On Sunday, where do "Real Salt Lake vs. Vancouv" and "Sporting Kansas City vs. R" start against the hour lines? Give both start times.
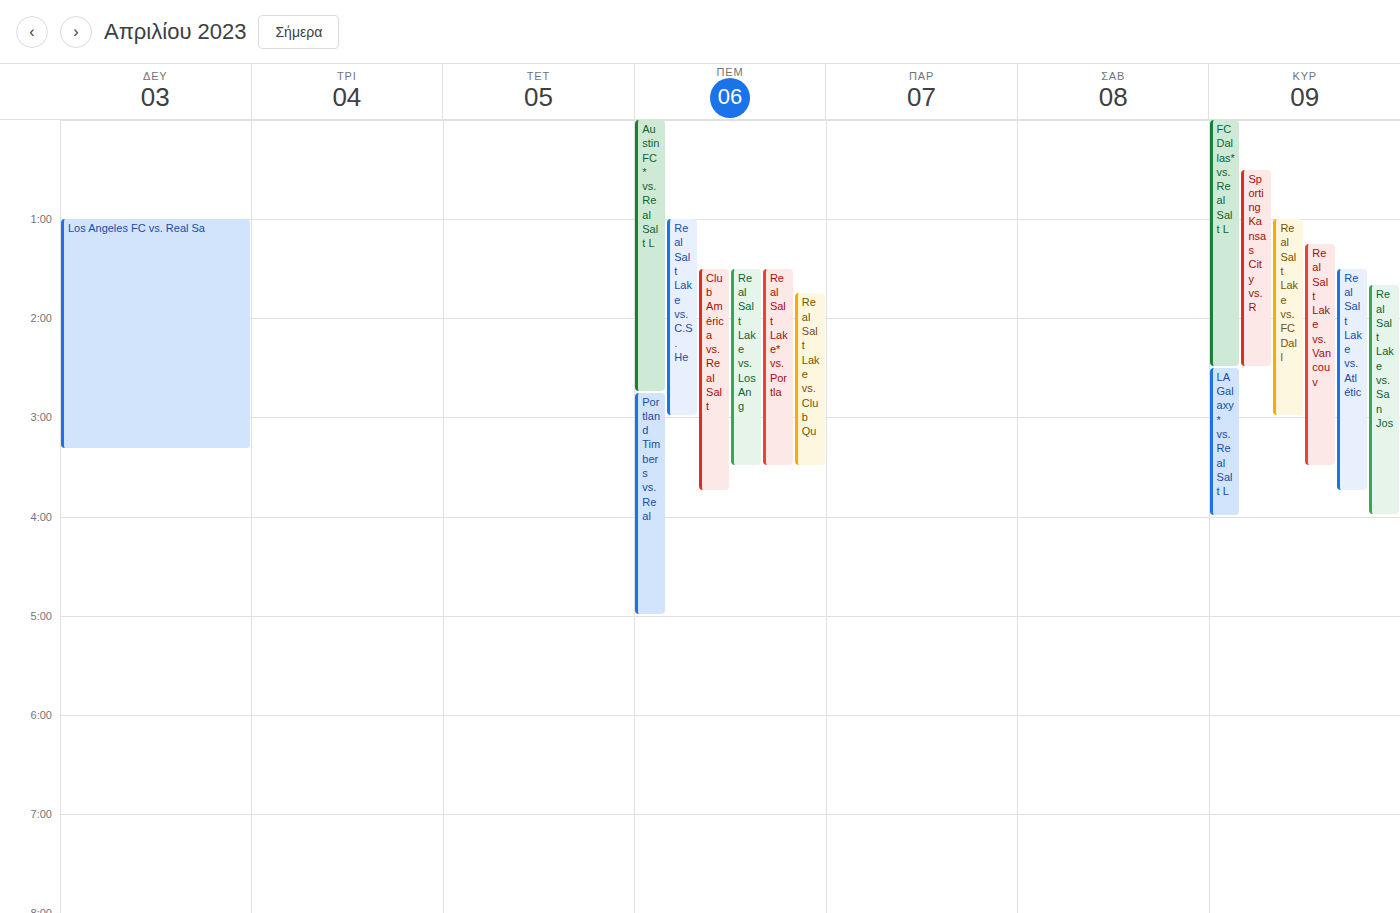
"Real Salt Lake vs. Vancouv": 1:15 AM, neither: a quarter of the way from the 1 AM line to the 2 AM line. "Sporting Kansas City vs. R": 12:30 AM, halfway between the 12 AM and 1 AM lines.